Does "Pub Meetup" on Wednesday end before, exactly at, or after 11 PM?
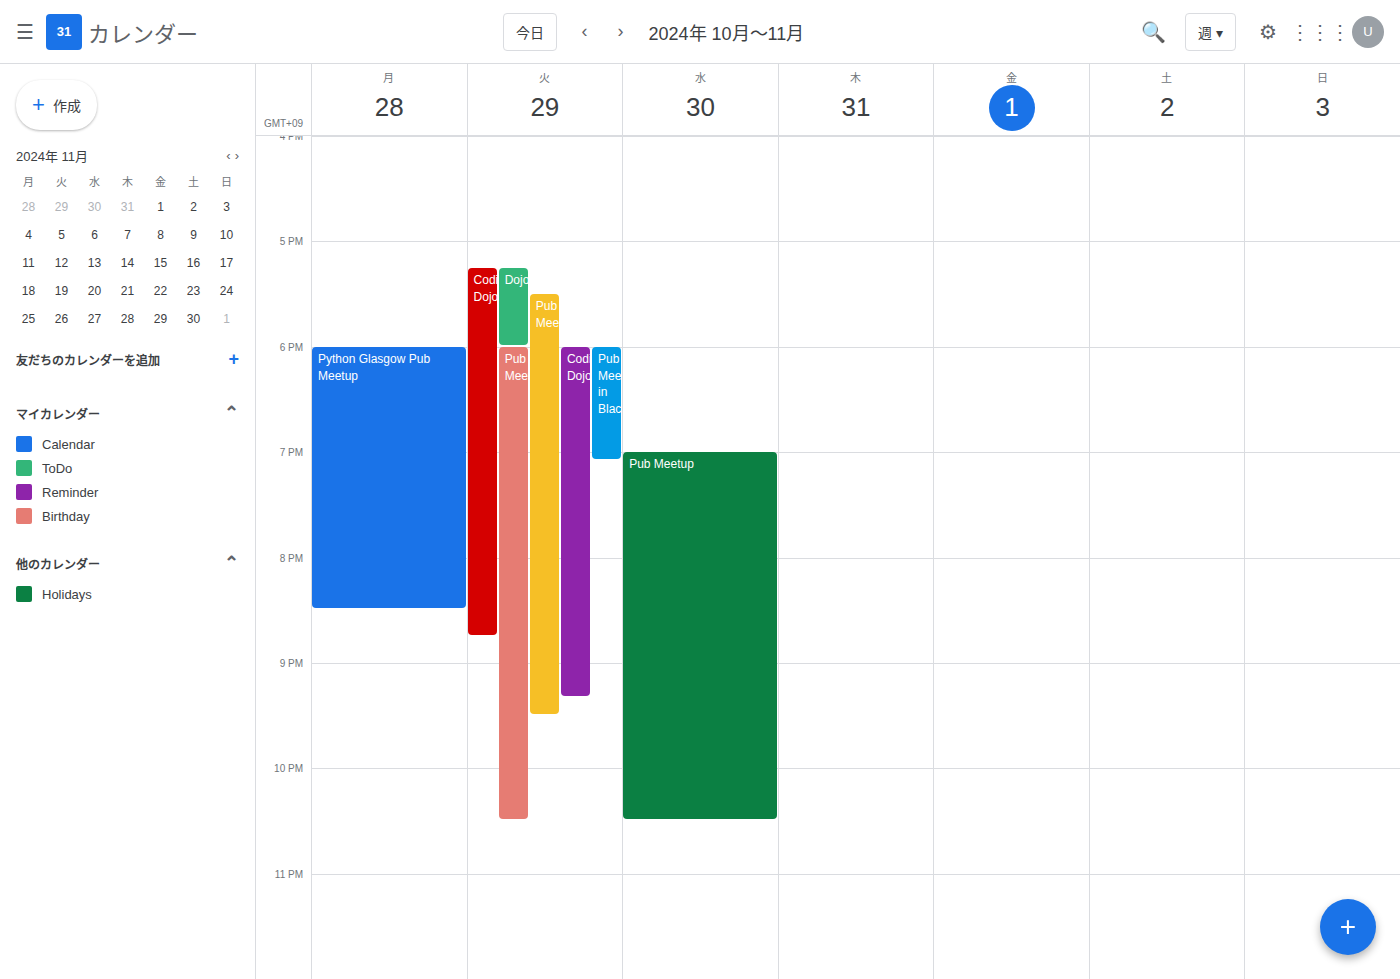
10:30 PM -- before 11 PM, 30 minutes above the 11 PM line.